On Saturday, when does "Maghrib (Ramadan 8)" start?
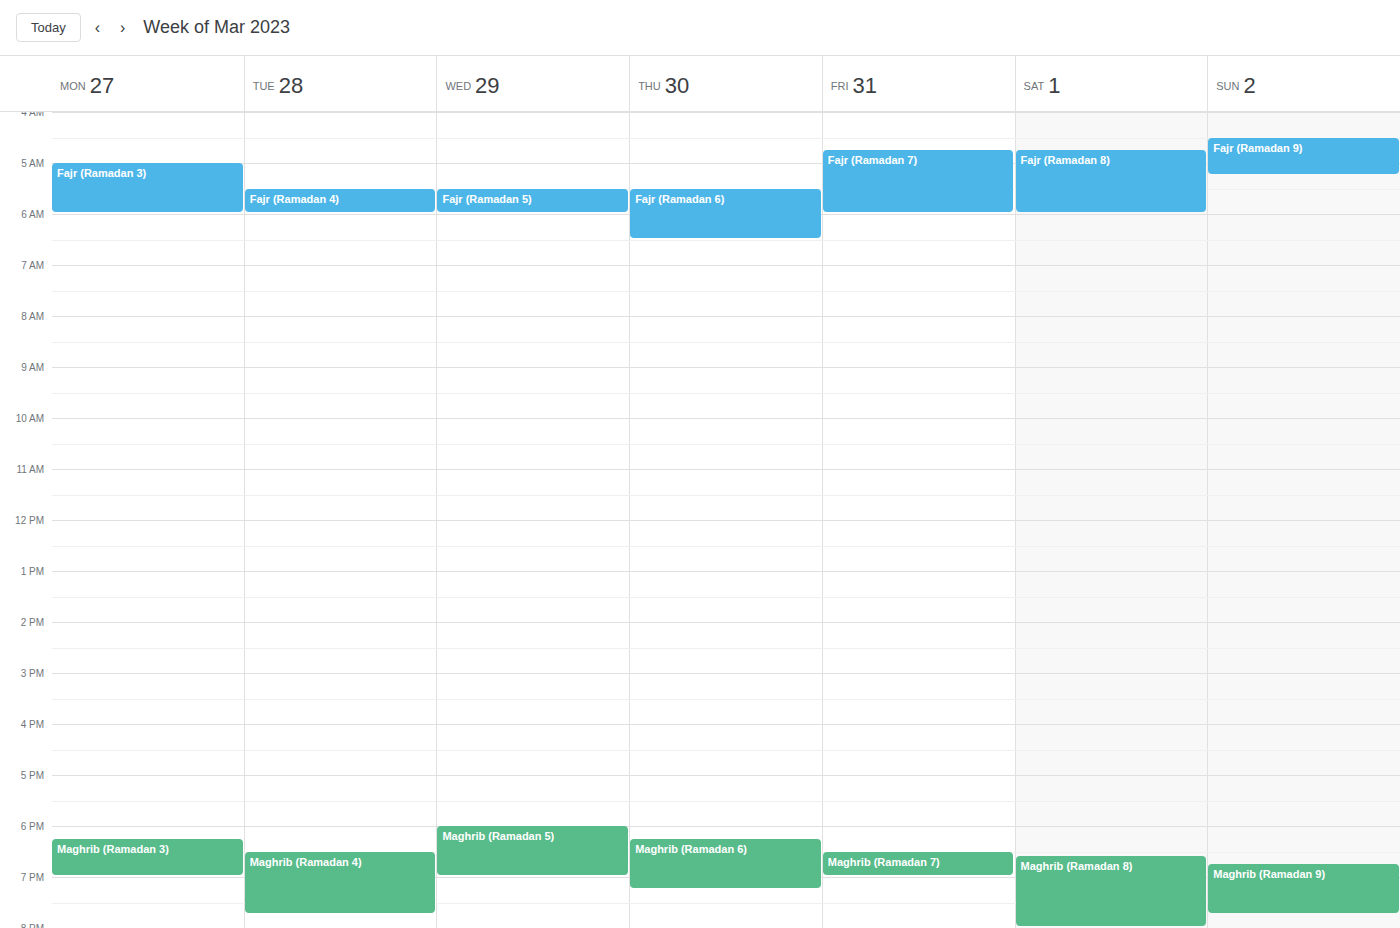
6:35 PM